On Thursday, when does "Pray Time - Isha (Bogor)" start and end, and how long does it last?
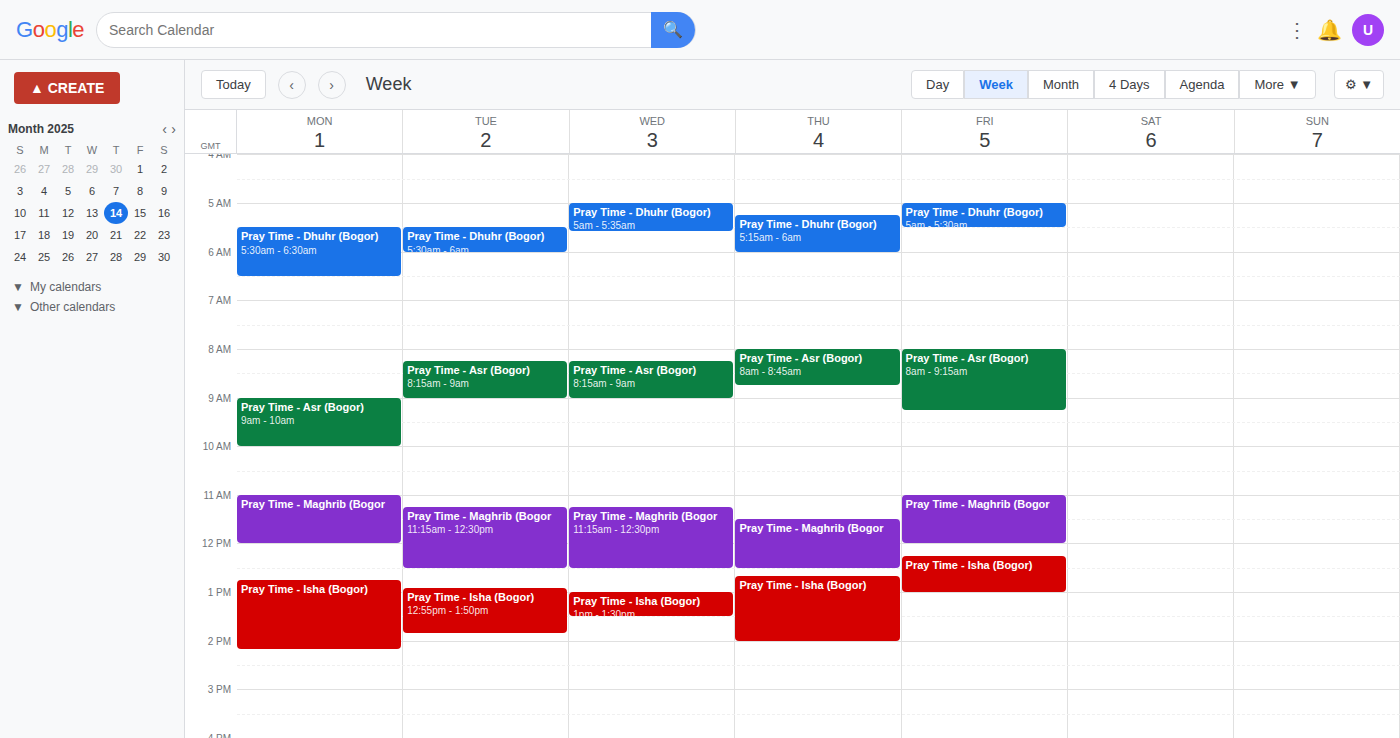
12:40 PM to 2:00 PM, 1 hour 20 minutes